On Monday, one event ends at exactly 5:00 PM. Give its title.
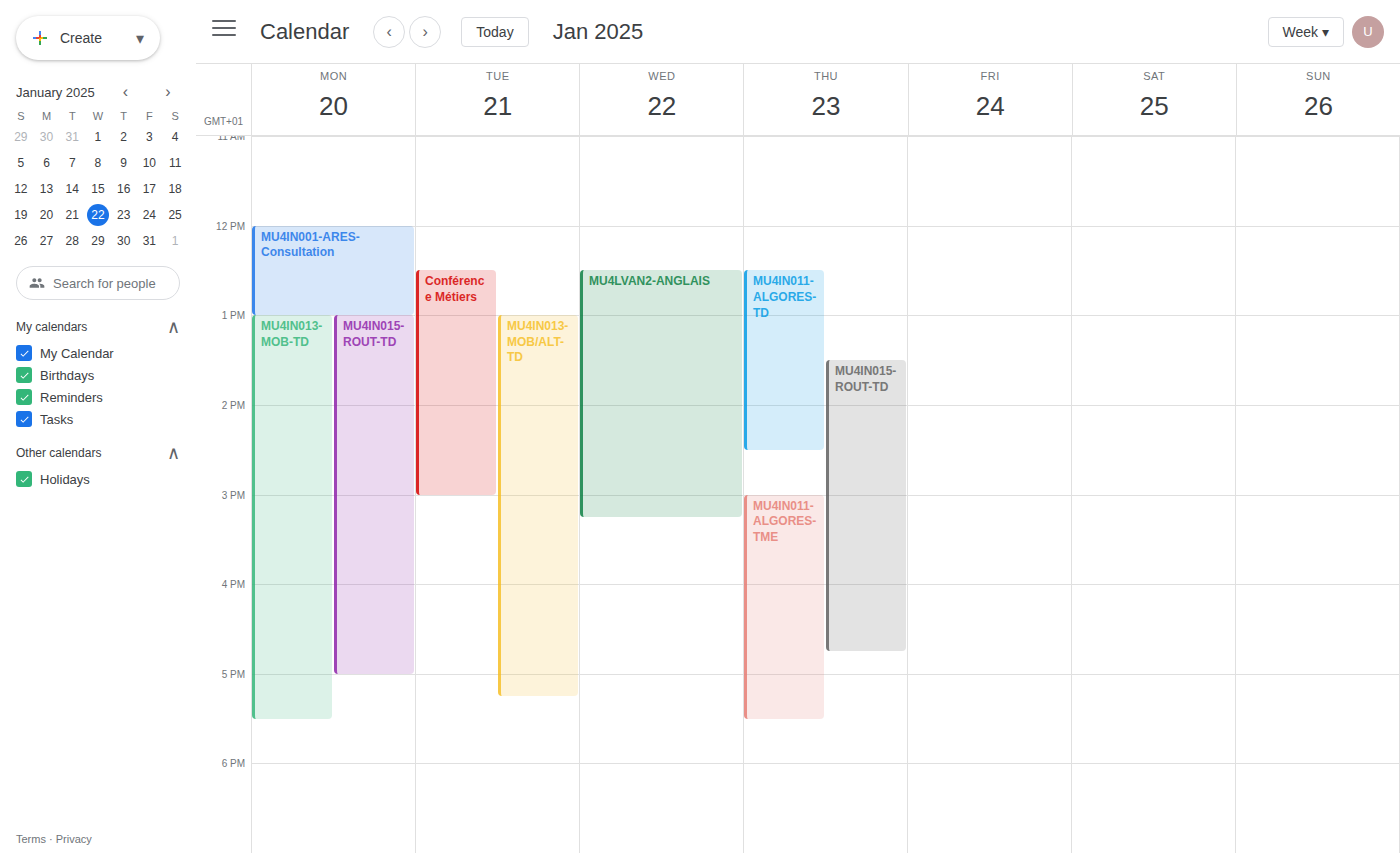
"MU4IN015-ROUT-TD"